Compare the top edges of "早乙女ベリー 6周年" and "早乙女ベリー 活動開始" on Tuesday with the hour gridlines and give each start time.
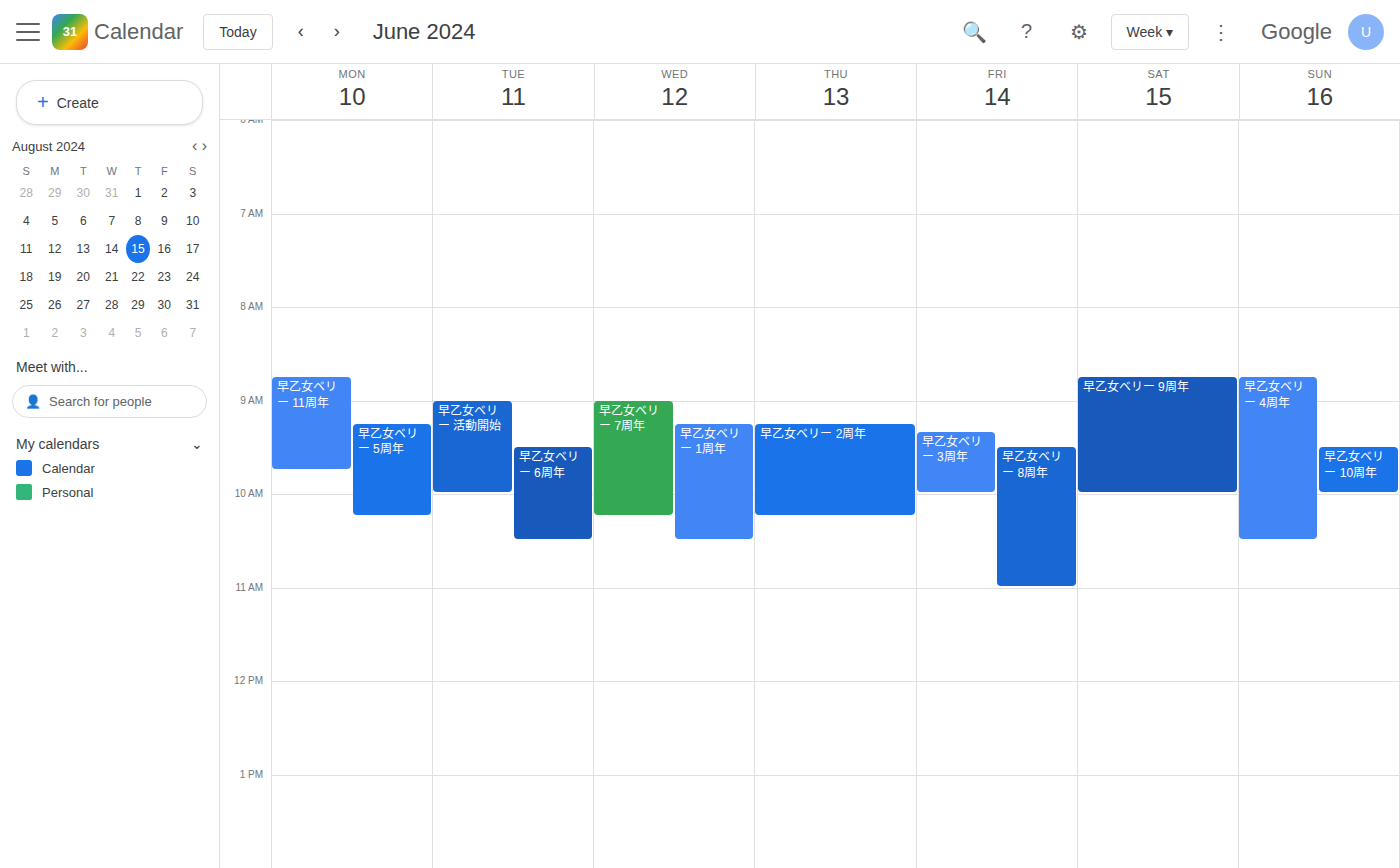
"早乙女ベリー 6周年": 9:30 AM, halfway between the 9 AM and 10 AM lines. "早乙女ベリー 活動開始": 9:00 AM, exactly on the 9 AM line.